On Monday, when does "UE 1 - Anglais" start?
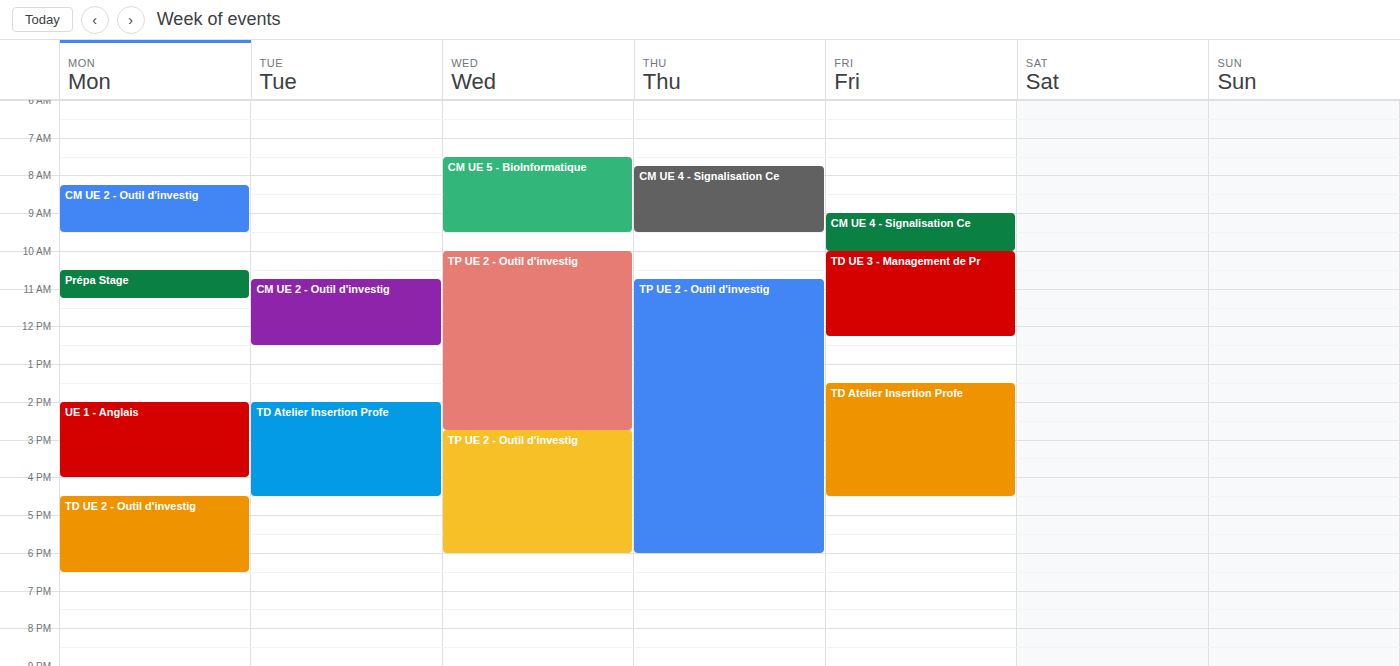
2:00 PM